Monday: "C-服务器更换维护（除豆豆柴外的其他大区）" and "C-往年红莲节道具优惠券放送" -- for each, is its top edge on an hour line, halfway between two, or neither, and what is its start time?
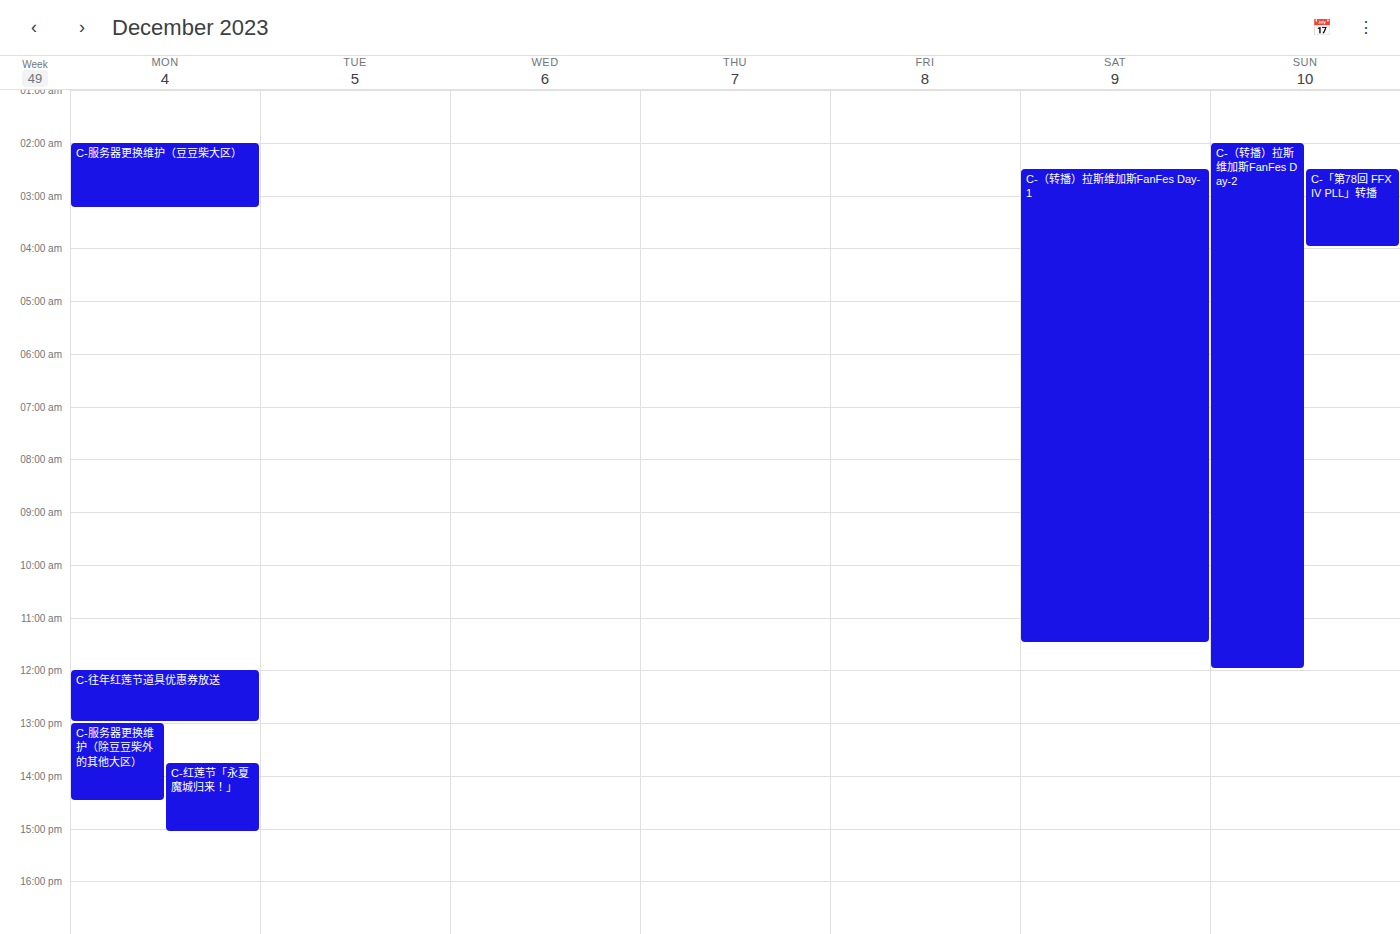
"C-服务器更换维护（除豆豆柴外的其他大区）": 13:00, exactly on the 13:00 line. "C-往年红莲节道具优惠券放送": 12:00, exactly on the 12:00 line.